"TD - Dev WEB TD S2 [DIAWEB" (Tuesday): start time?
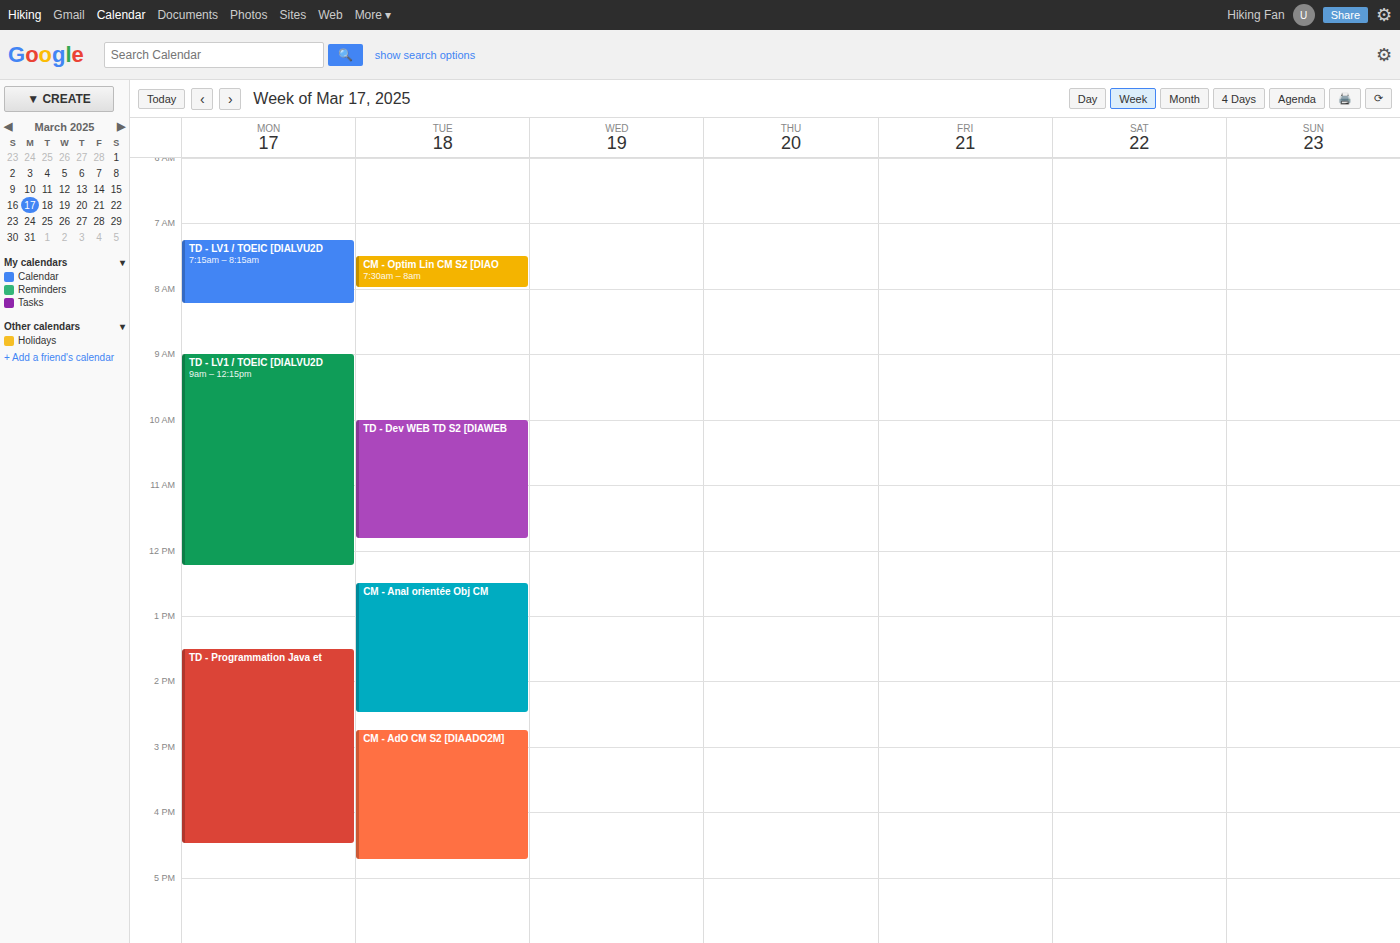
10:00 AM